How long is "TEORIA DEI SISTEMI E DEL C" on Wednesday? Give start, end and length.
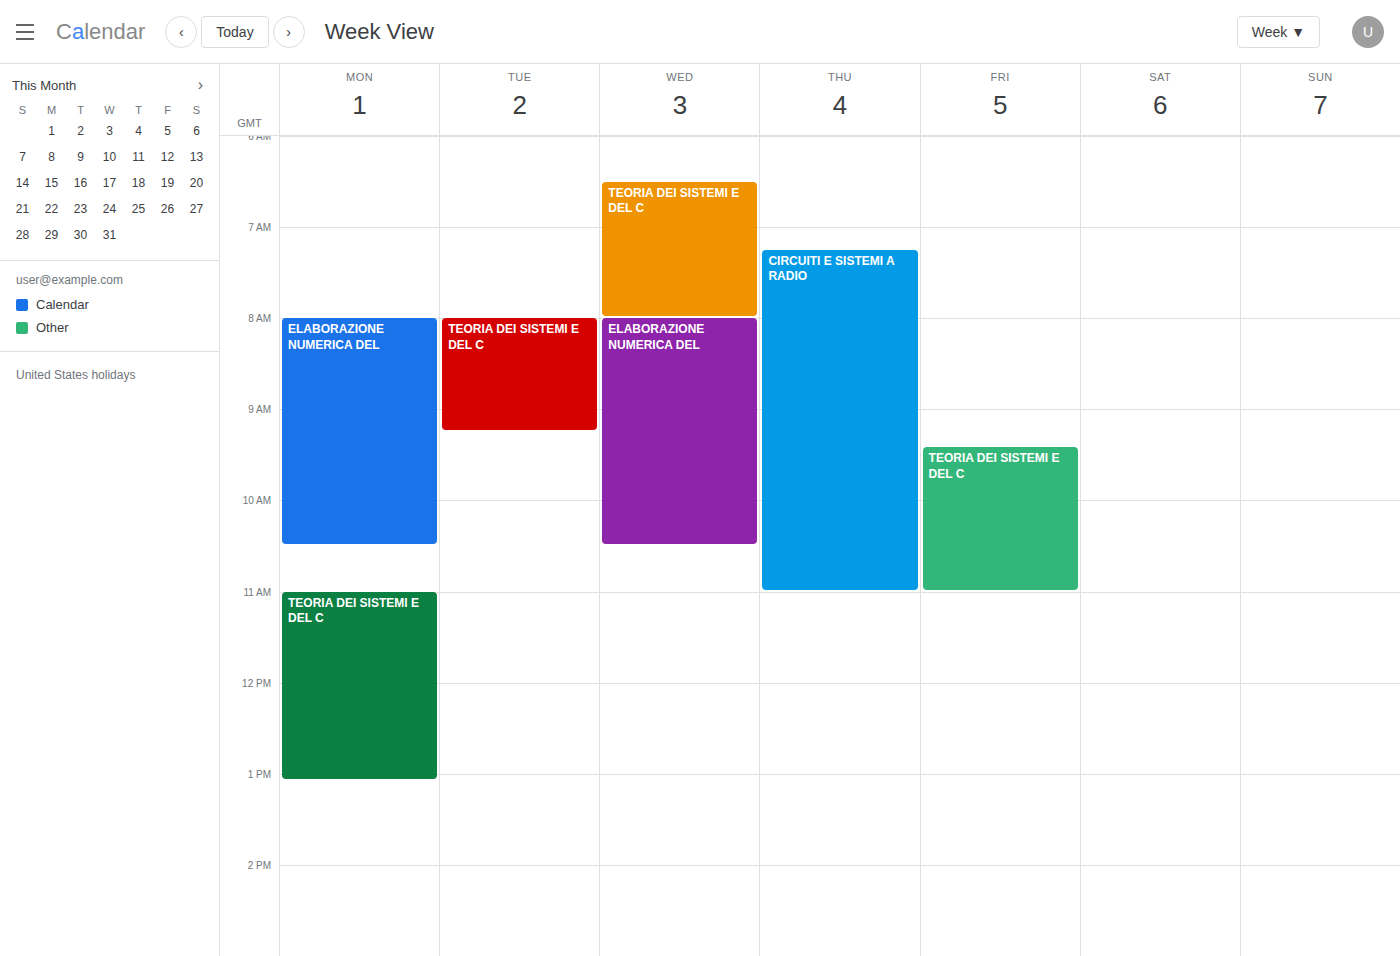
6:30 AM to 8:00 AM, 1 hour 30 minutes